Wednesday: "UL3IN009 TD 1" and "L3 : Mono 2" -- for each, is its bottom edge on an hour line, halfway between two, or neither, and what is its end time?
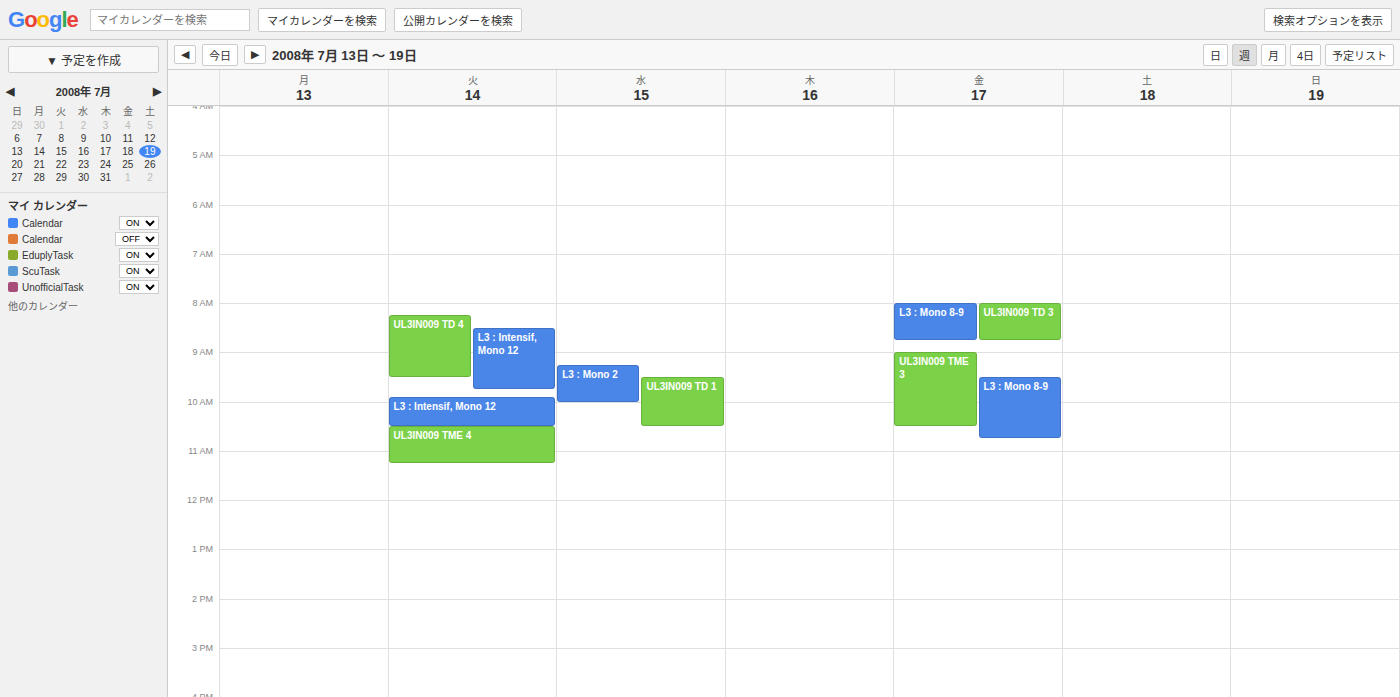
"UL3IN009 TD 1": 10:30 AM, halfway between the 10 AM and 11 AM lines. "L3 : Mono 2": 10:00 AM, exactly on the 10 AM line.